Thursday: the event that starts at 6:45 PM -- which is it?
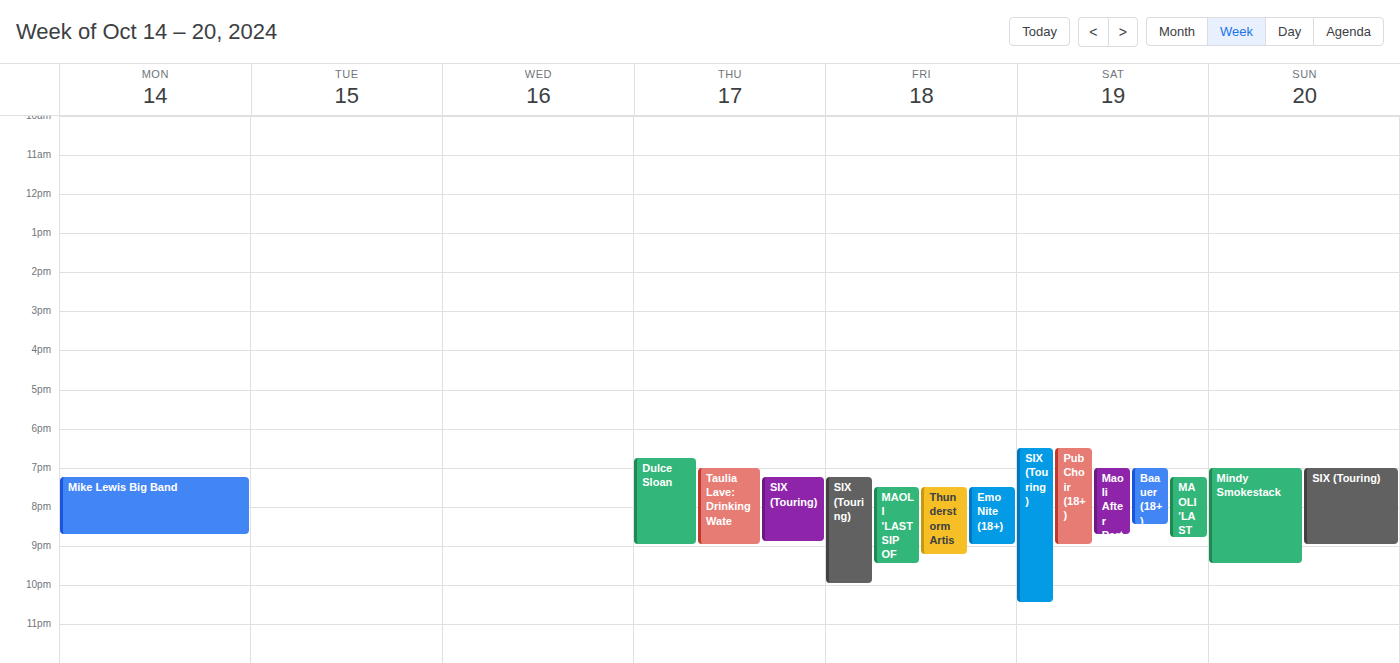
"Dulce Sloan"